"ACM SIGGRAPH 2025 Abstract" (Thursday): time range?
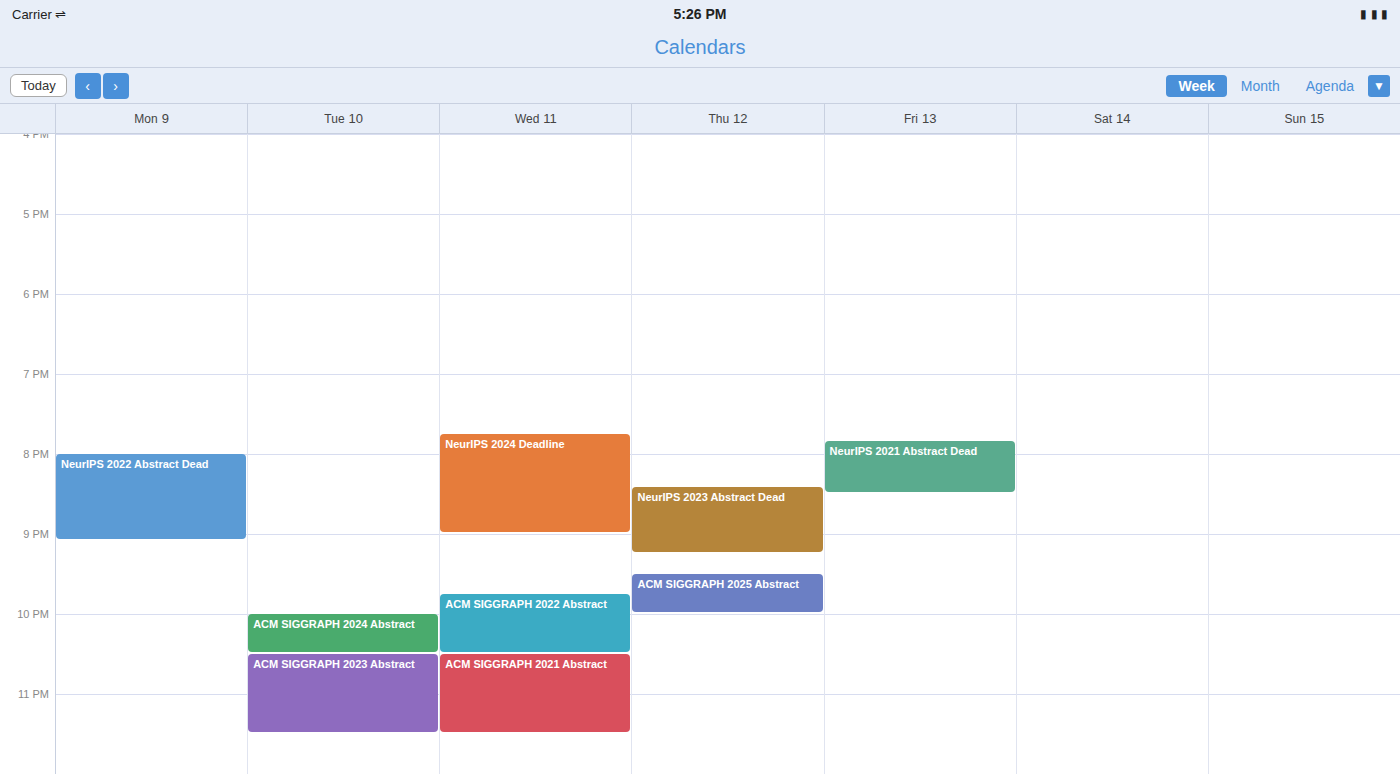
21:30 to 22:00